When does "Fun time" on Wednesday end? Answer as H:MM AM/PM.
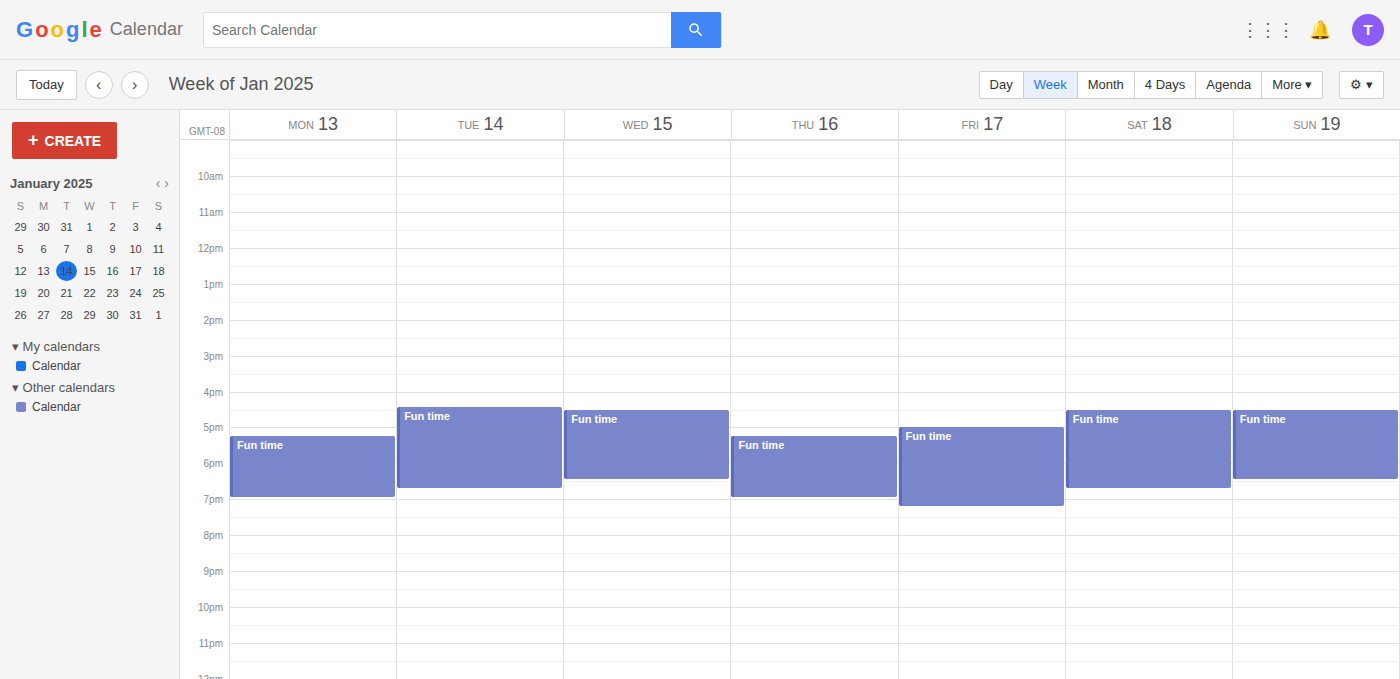
6:30 PM